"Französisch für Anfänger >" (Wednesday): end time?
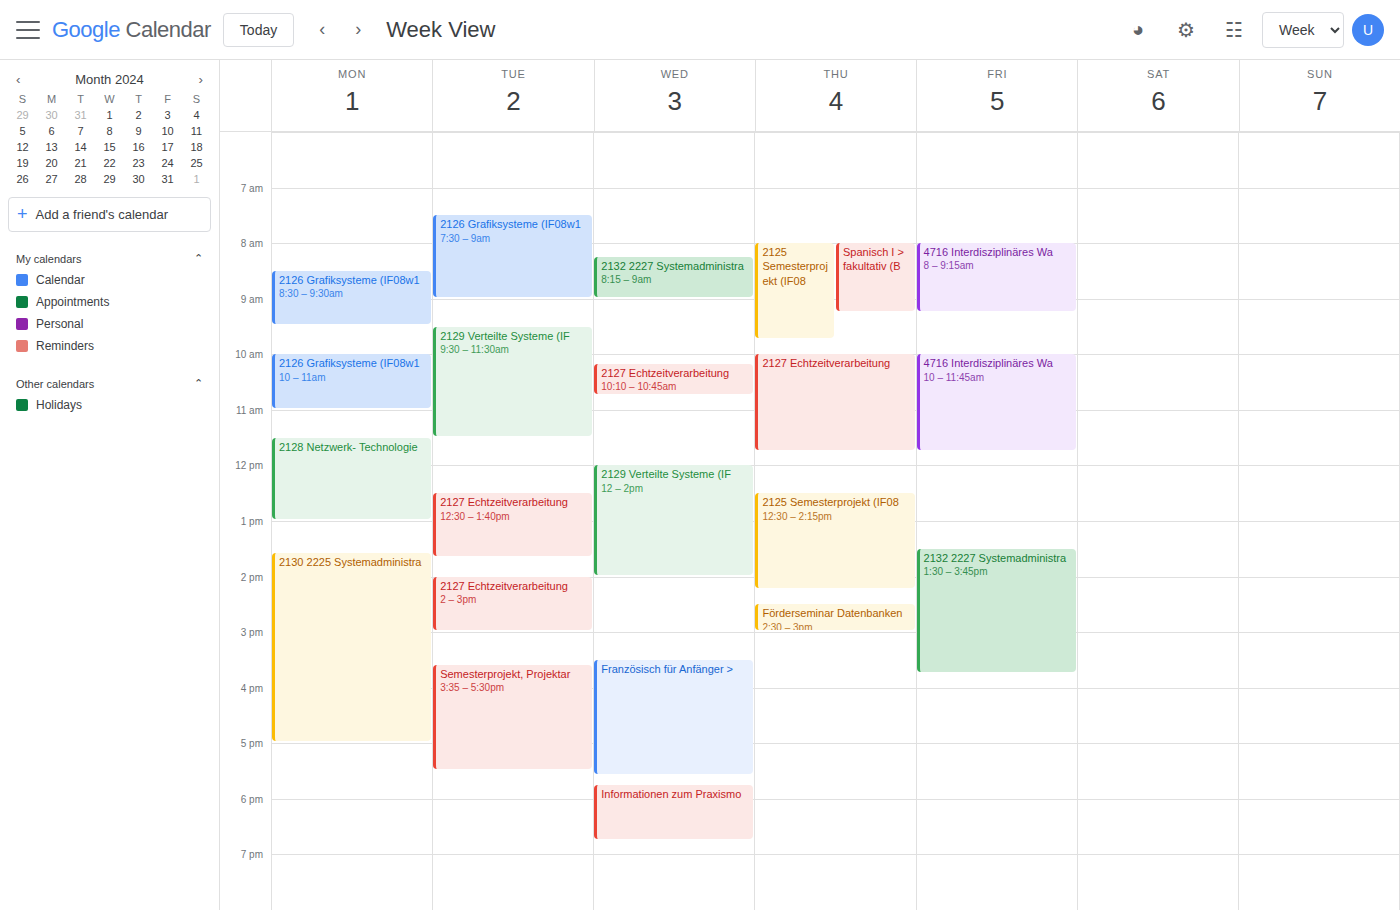
5:35 PM